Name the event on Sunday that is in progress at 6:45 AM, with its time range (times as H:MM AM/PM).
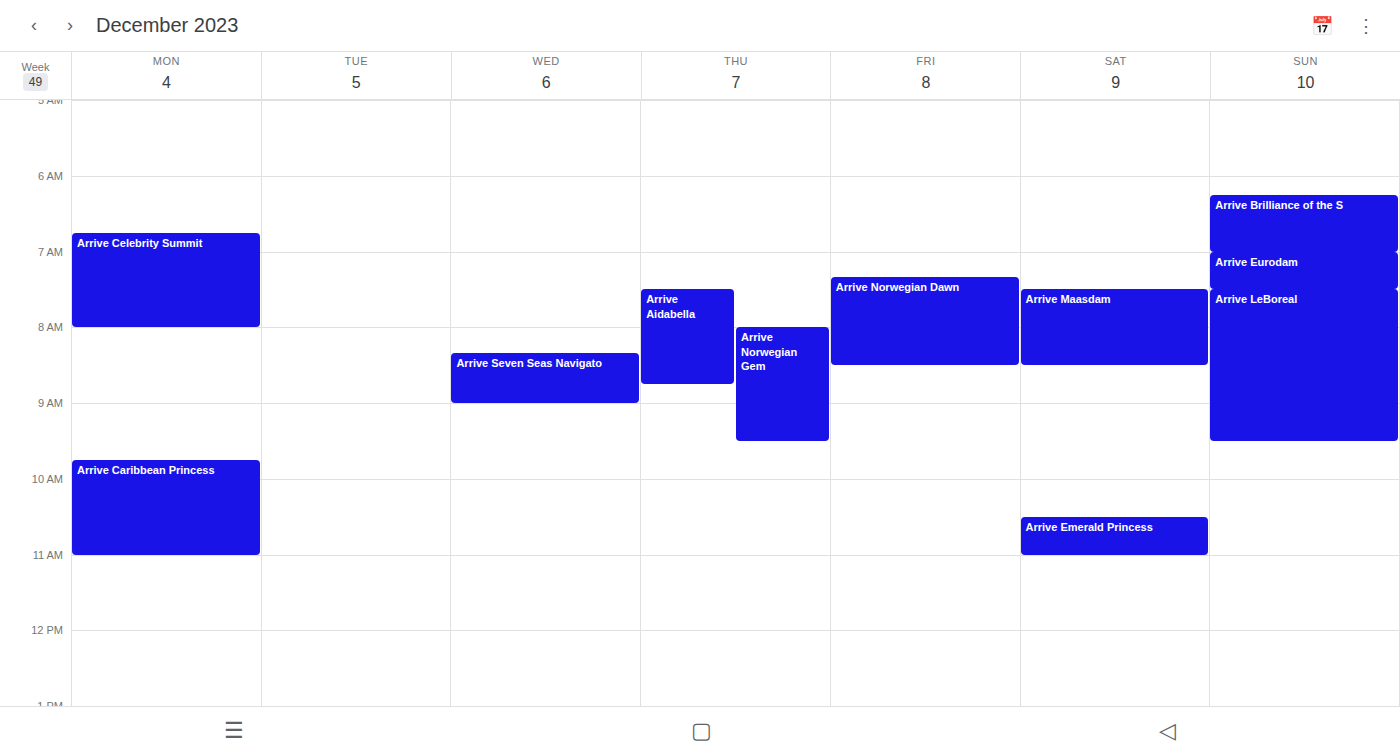
"Arrive Brilliance of the S", 6:15 AM to 7:00 AM